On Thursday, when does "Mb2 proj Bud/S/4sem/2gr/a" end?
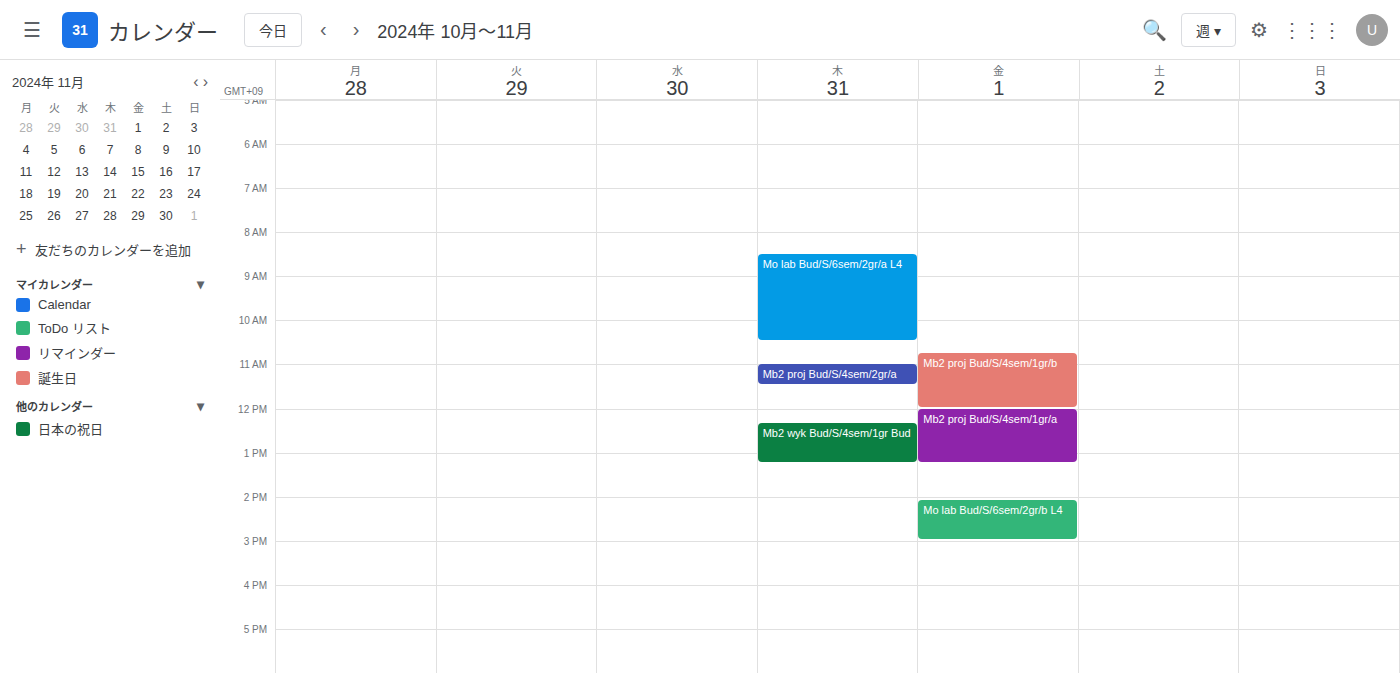
11:30 AM